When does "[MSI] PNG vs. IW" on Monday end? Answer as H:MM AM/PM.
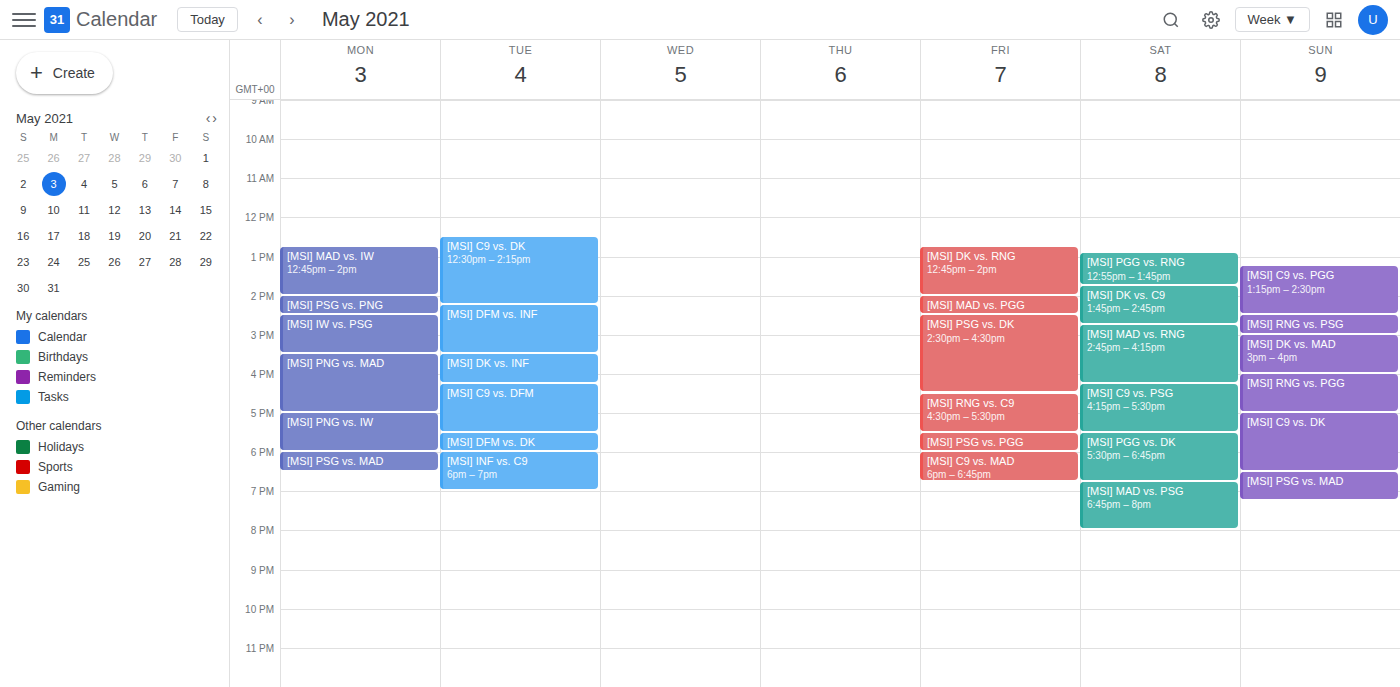
6:00 PM